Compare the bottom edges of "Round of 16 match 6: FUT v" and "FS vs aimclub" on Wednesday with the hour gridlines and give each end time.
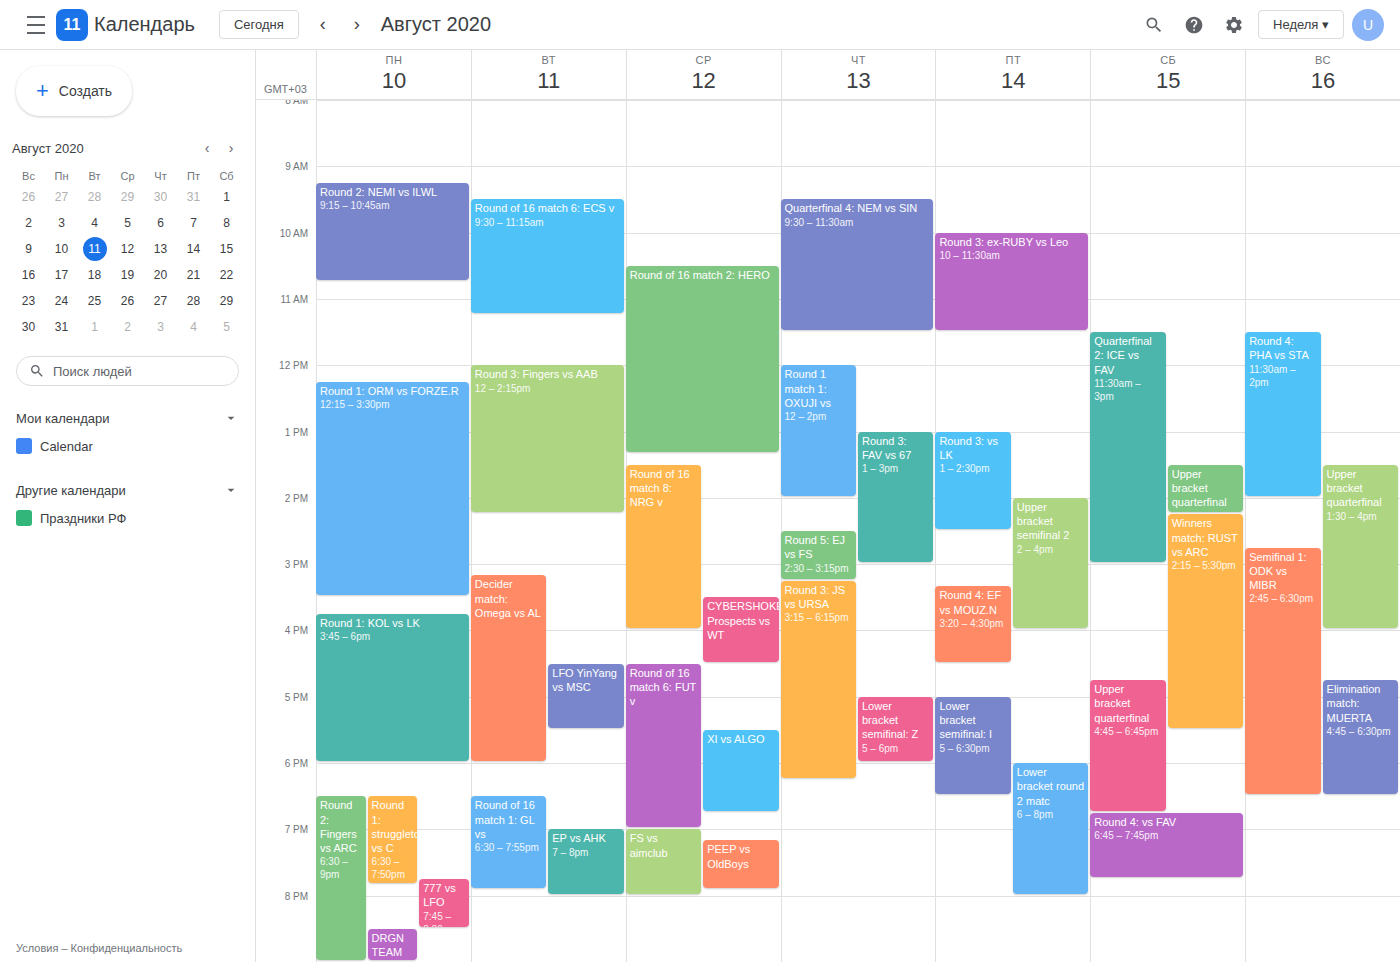
"Round of 16 match 6: FUT v": 7:00 PM, exactly on the 7 PM line. "FS vs aimclub": 8:00 PM, exactly on the 8 PM line.